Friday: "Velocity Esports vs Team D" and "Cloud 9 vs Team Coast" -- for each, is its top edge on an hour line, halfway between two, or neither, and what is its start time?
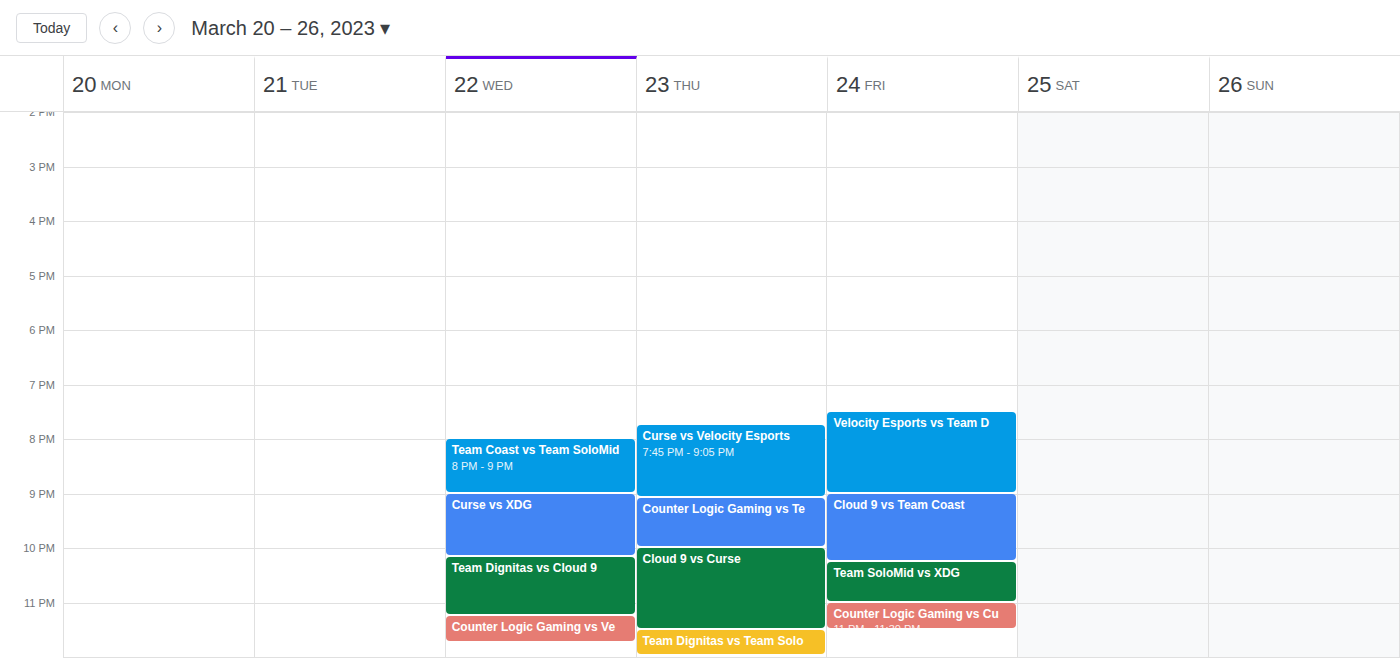
"Velocity Esports vs Team D": 7:30 PM, halfway between the 7 PM and 8 PM lines. "Cloud 9 vs Team Coast": 9:00 PM, exactly on the 9 PM line.